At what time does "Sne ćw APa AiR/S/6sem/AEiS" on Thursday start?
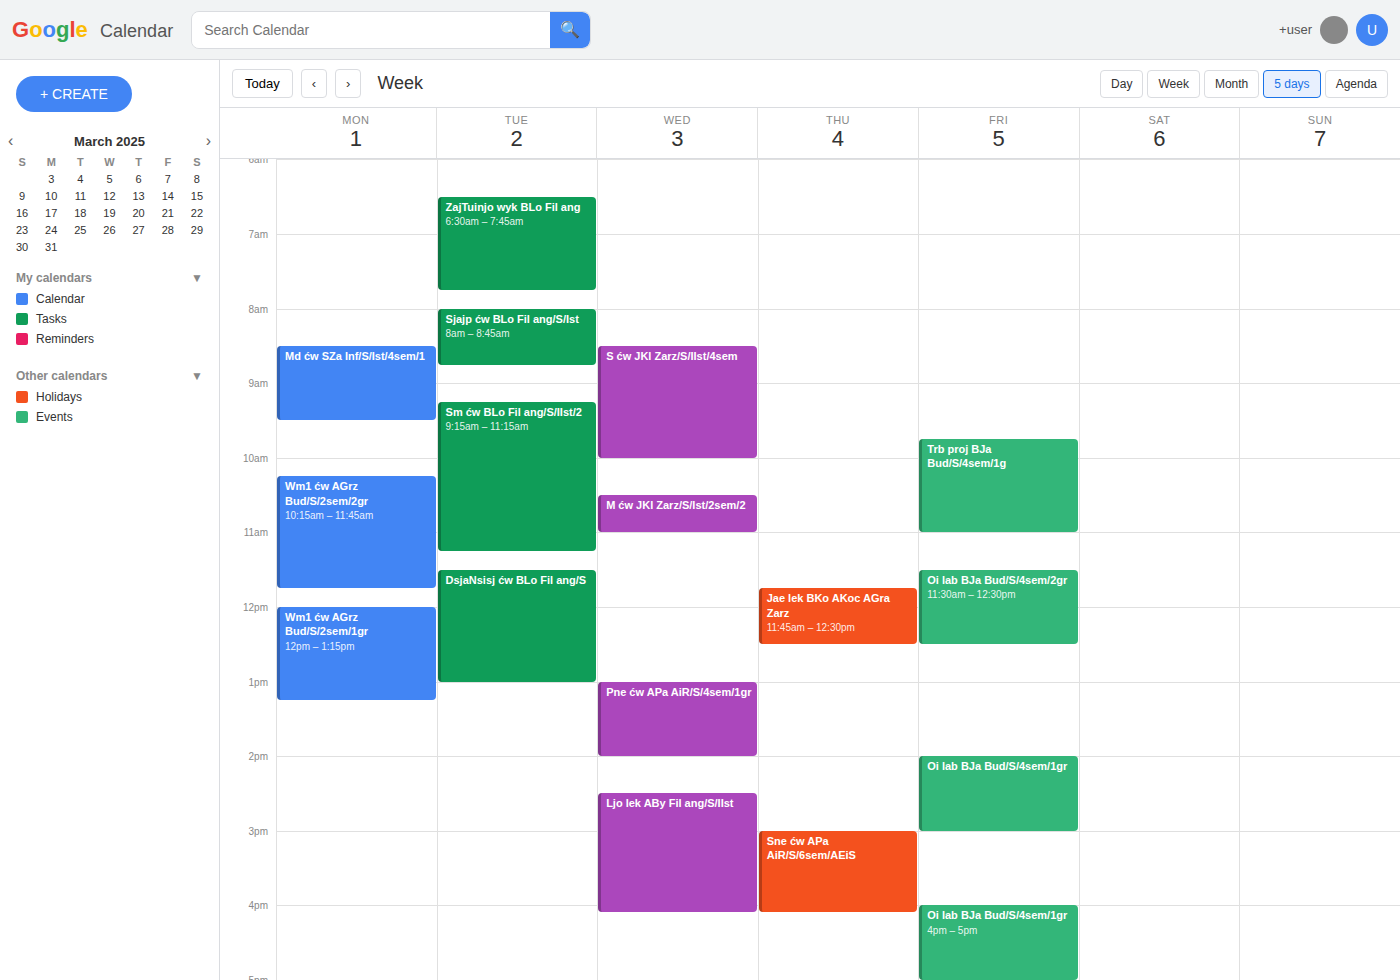
3:00 PM